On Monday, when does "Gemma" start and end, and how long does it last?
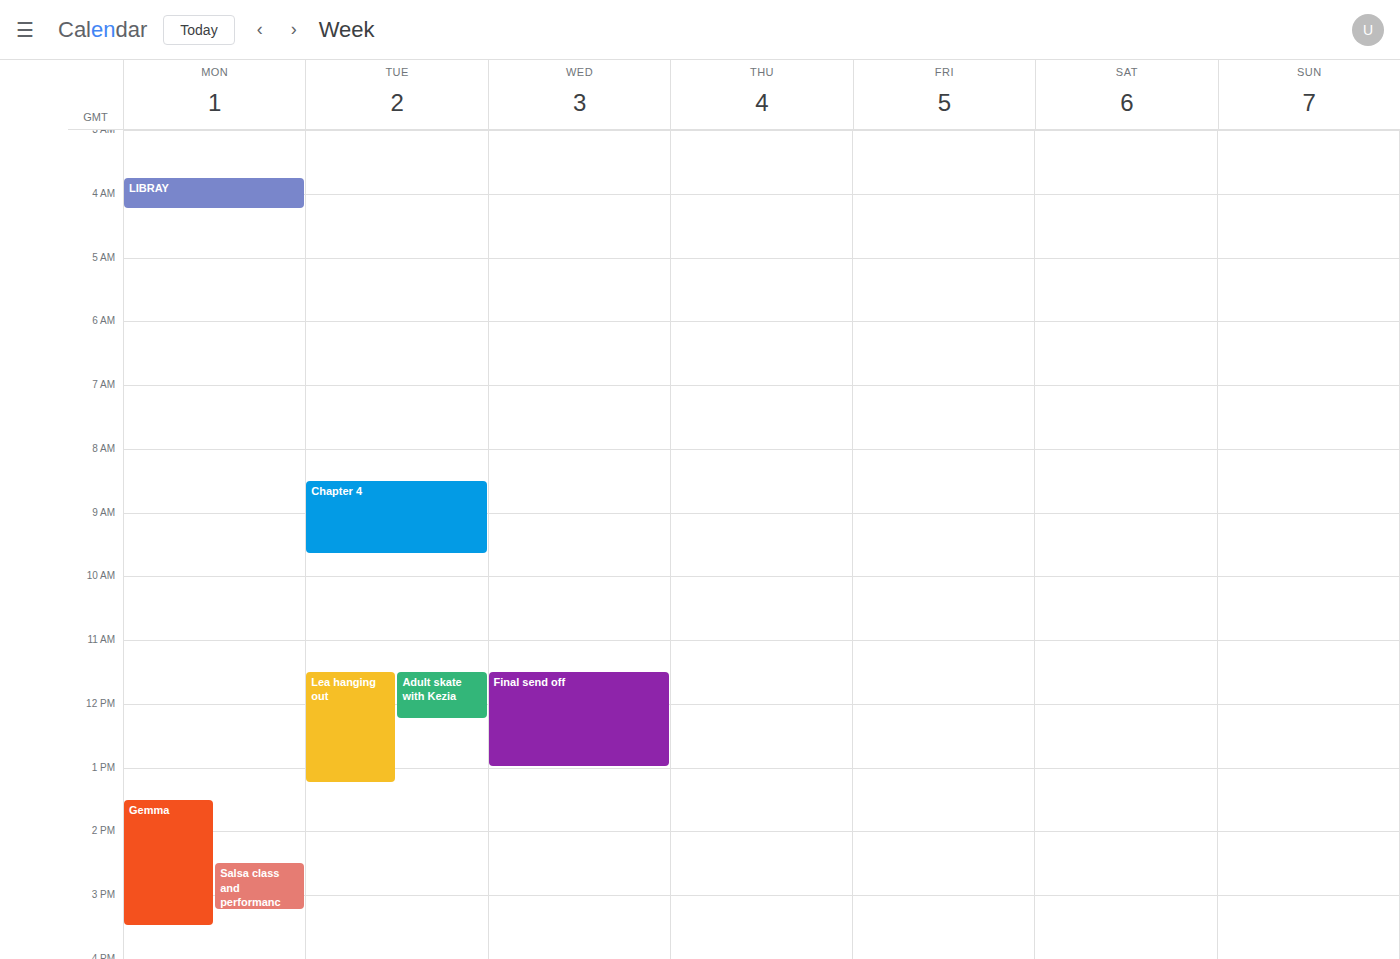
1:30 PM to 3:30 PM, 2 hours